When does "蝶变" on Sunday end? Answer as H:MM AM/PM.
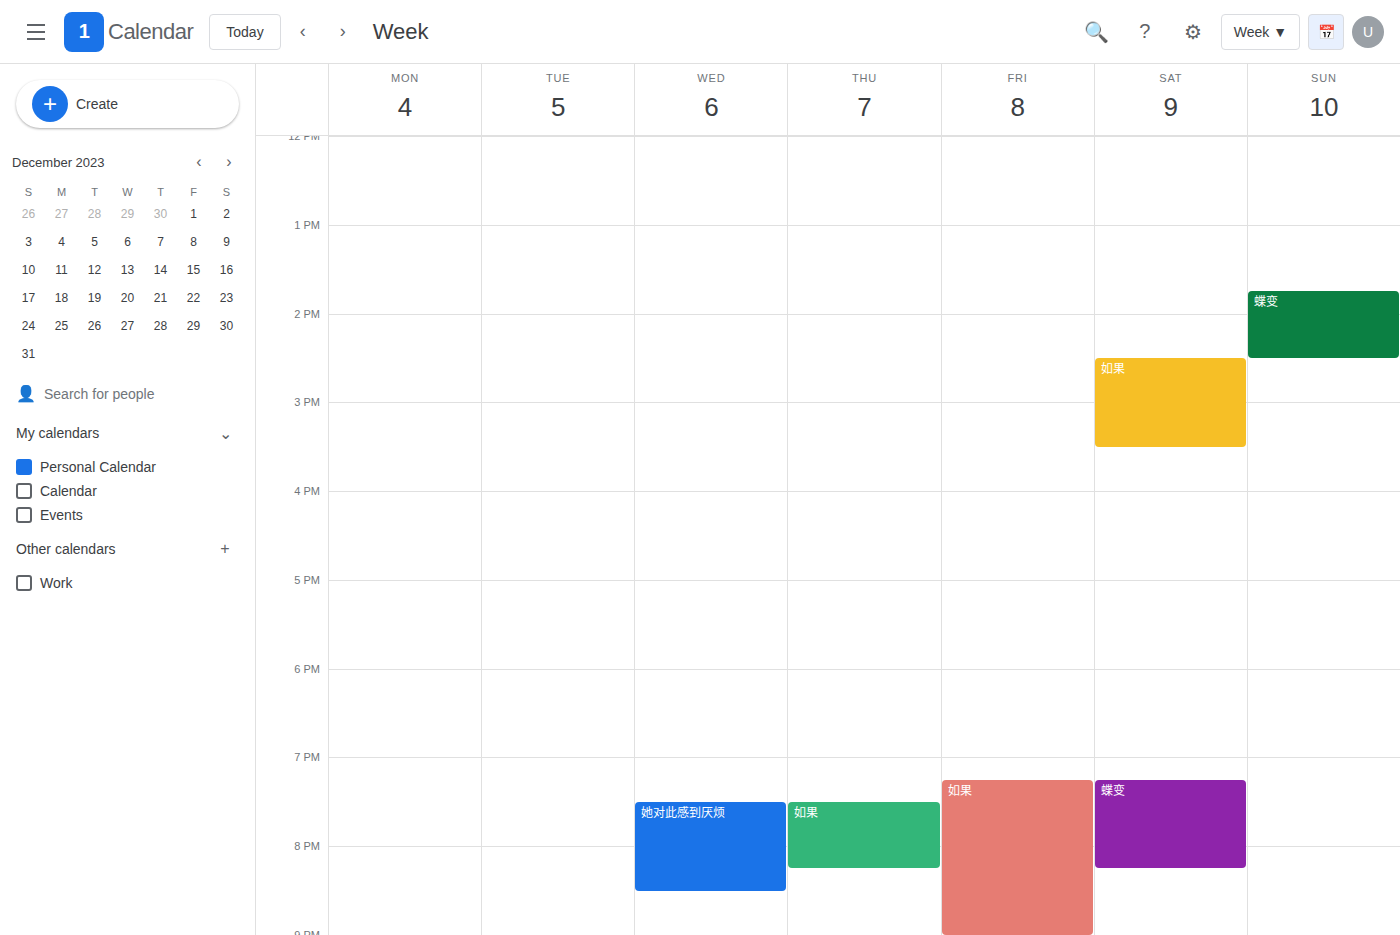
2:30 PM